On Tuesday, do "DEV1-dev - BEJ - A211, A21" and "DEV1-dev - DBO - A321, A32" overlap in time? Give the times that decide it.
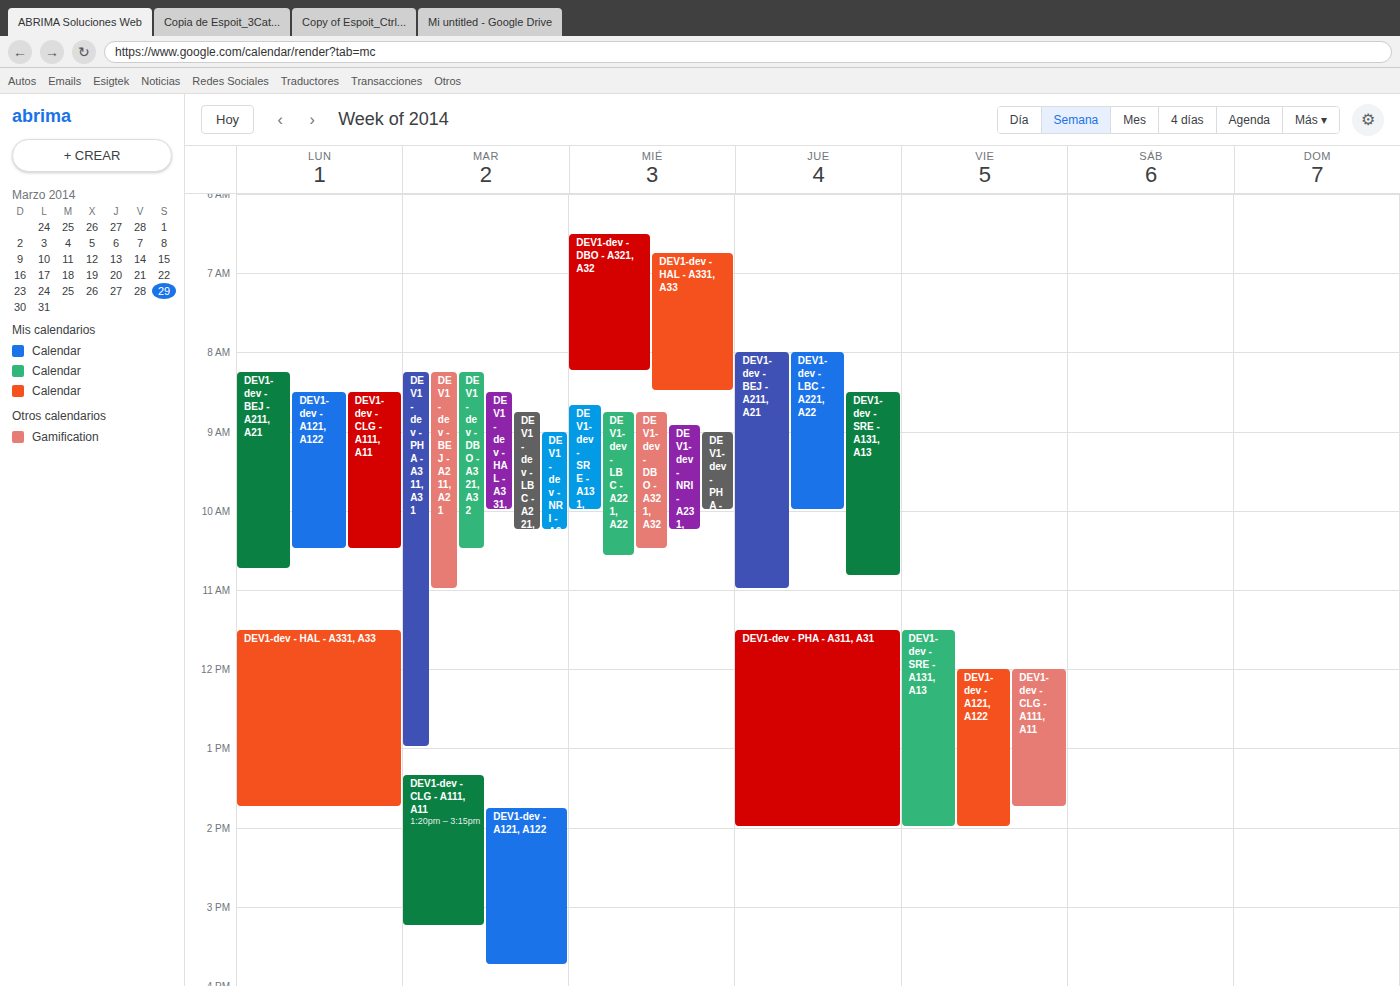
"DEV1-dev - BEJ - A211, A21" starts at 8:15 AM, before "DEV1-dev - DBO - A321, A32" ends at 10:30 AM -- they overlap.